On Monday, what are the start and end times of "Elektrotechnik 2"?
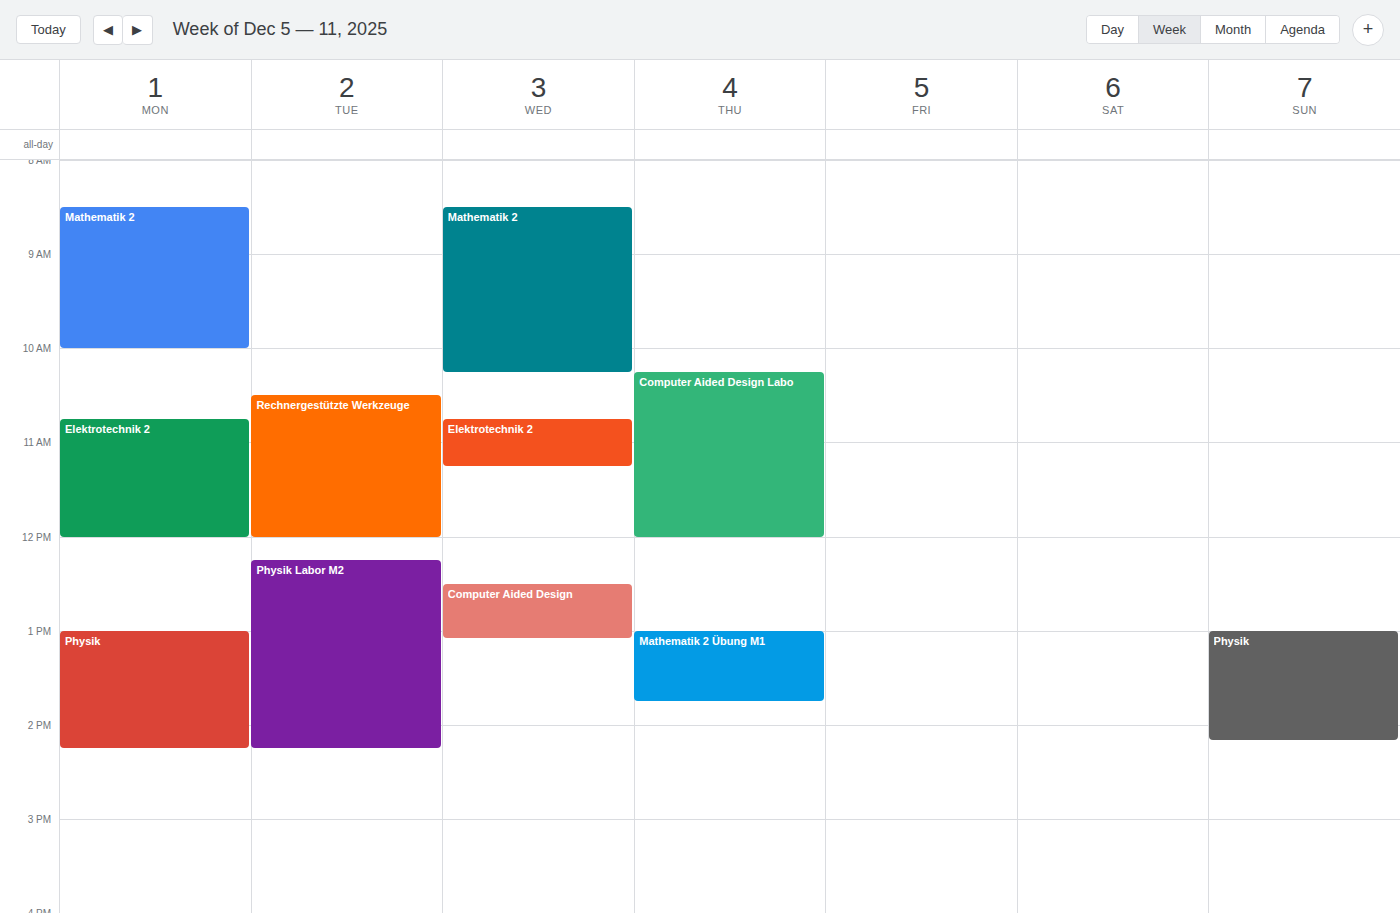
10:45 AM to 12:00 PM